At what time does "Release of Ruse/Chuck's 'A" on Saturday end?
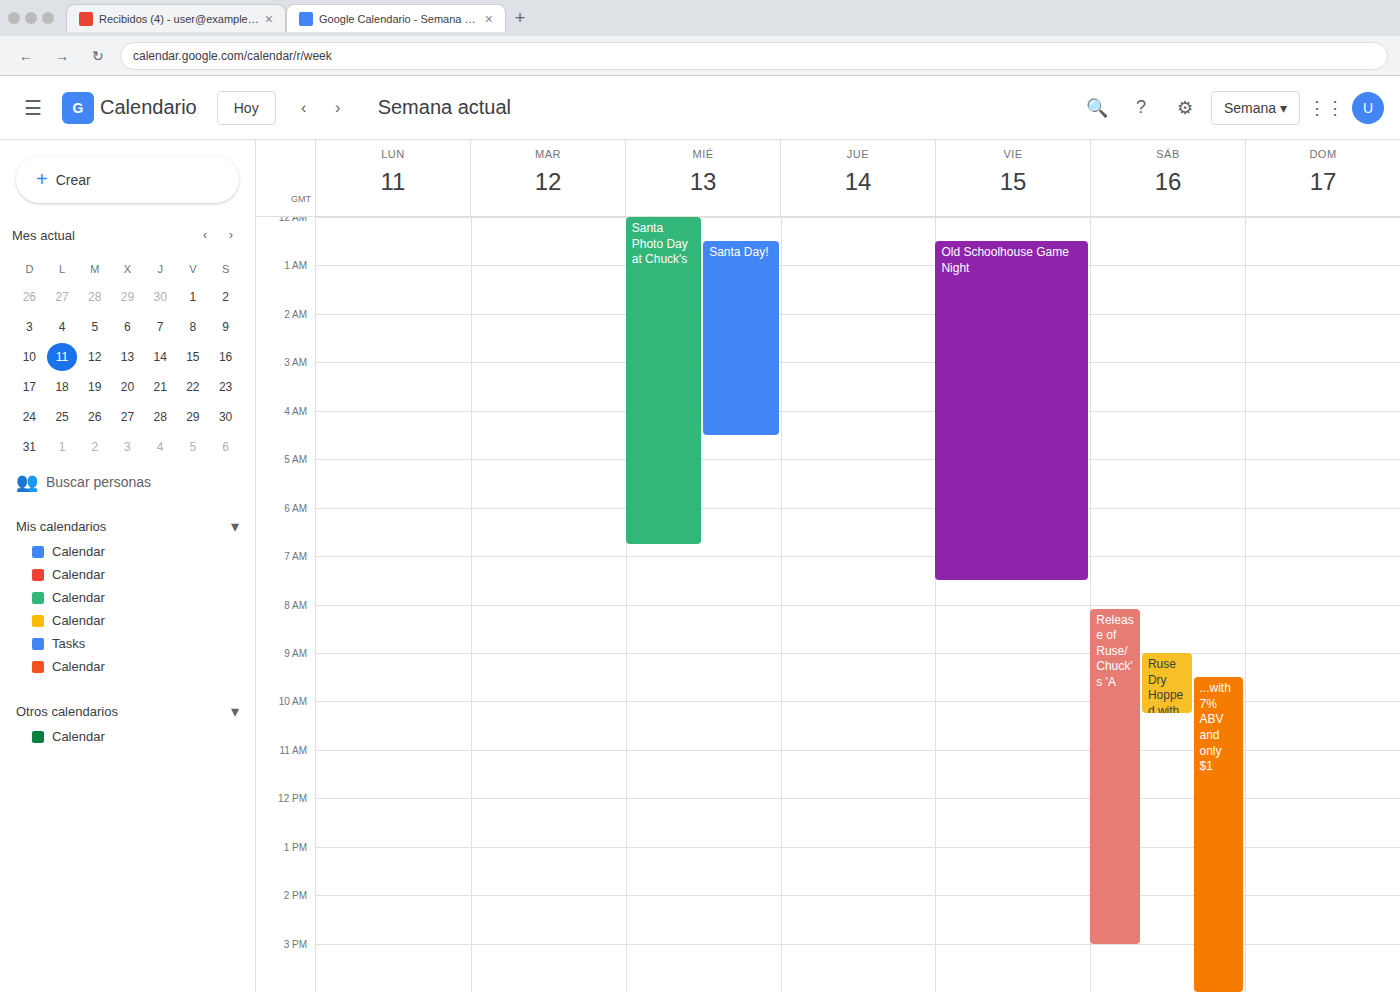
3:00 PM